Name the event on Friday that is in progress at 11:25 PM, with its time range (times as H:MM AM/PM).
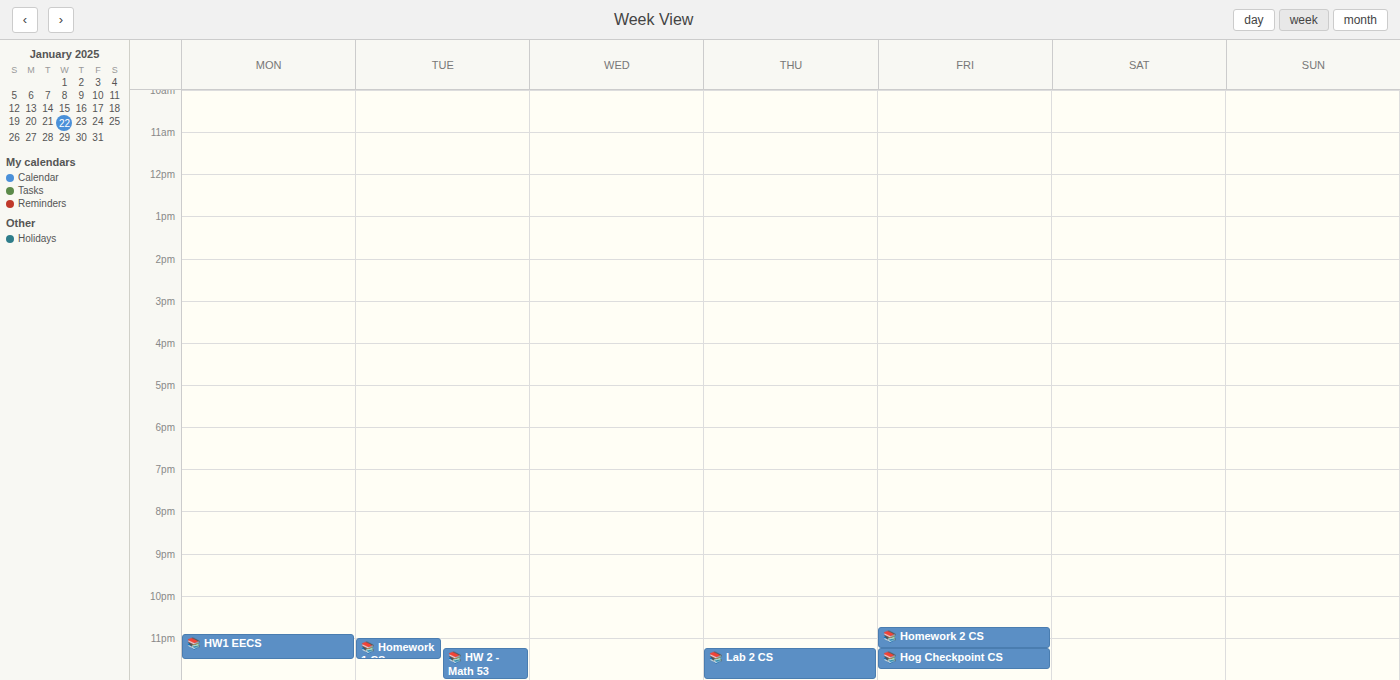
"📚 Hog Checkpoint CS", 11:15 PM to 11:45 PM